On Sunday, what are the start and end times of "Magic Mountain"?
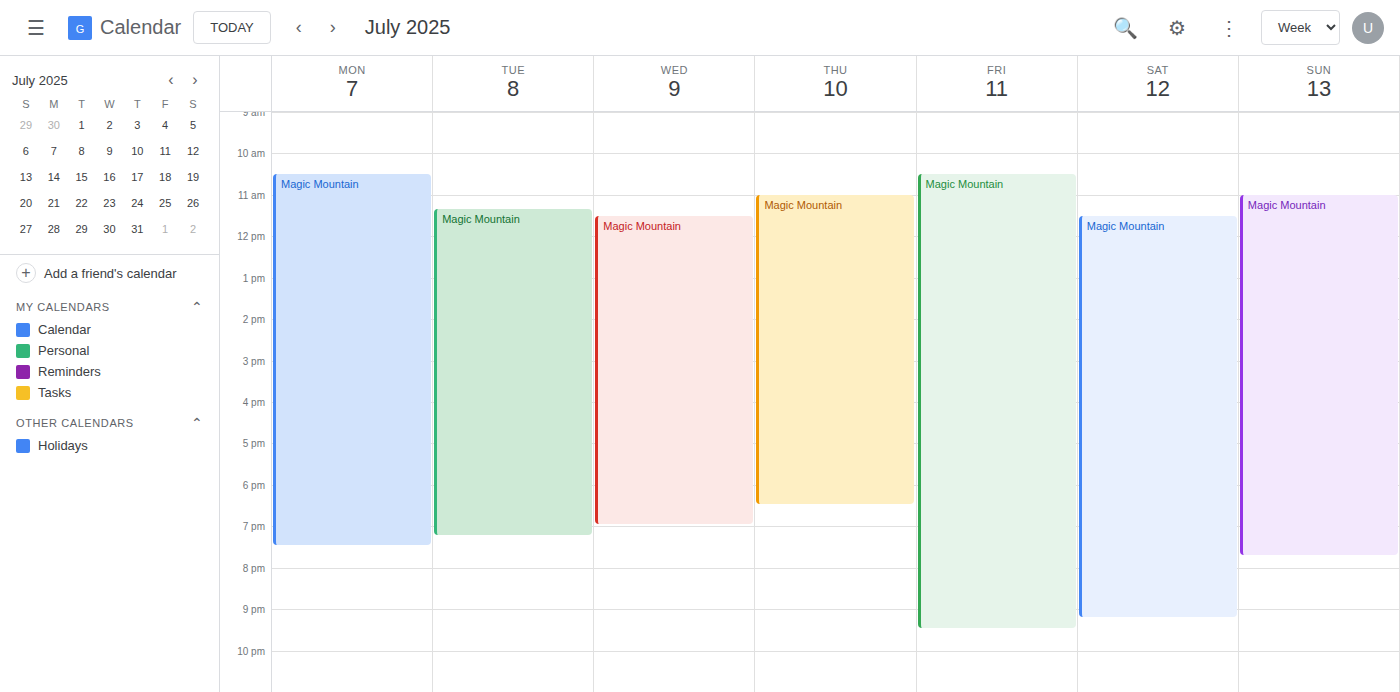
11:00 AM to 7:45 PM